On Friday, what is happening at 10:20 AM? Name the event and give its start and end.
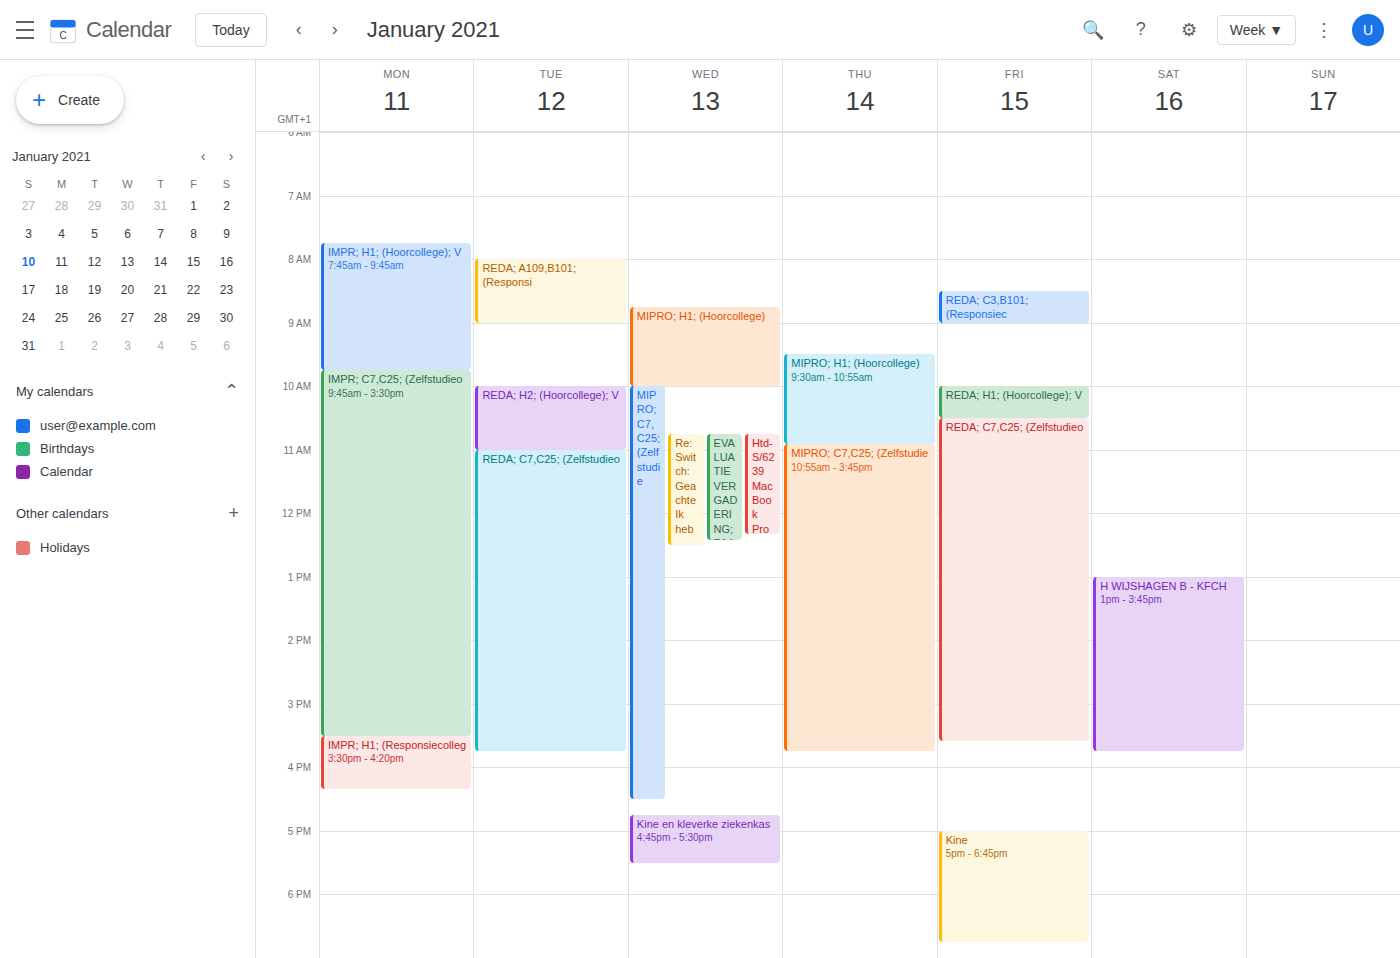
"REDA; H1; (Hoorcollege); V", 10:00 AM to 10:30 AM